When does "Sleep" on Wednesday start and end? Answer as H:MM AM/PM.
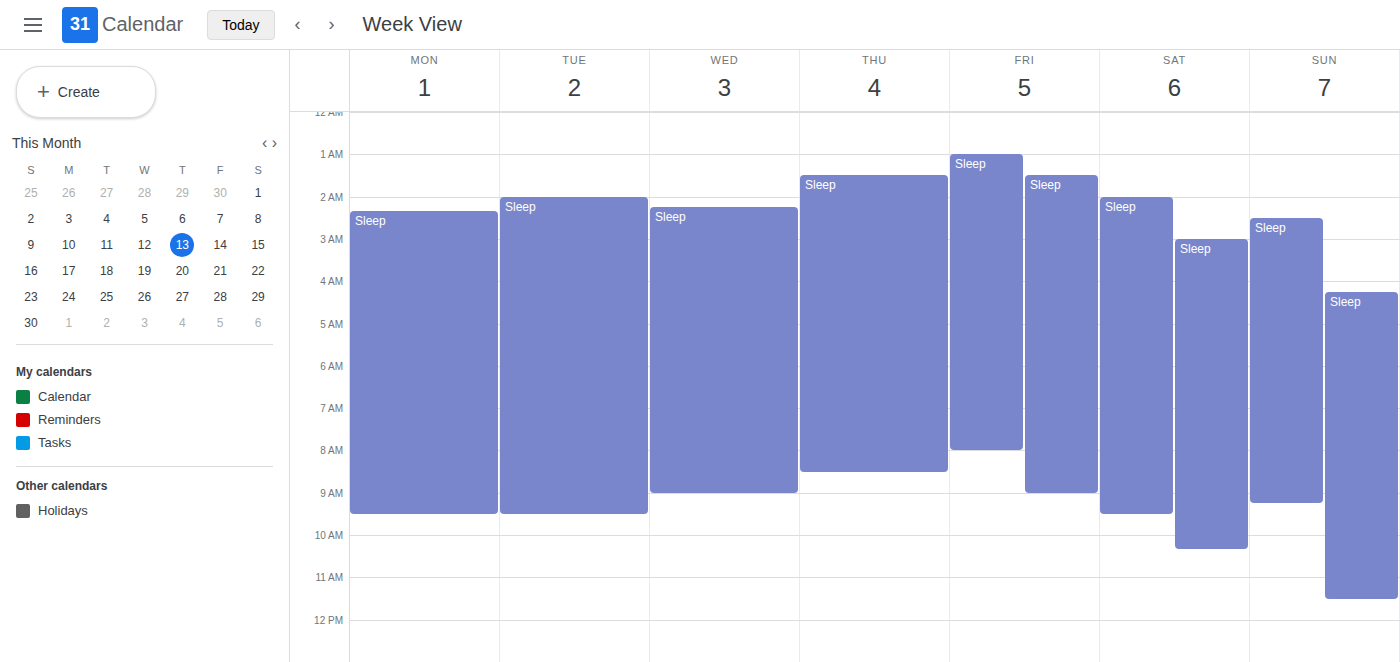
2:15 AM to 9:00 AM